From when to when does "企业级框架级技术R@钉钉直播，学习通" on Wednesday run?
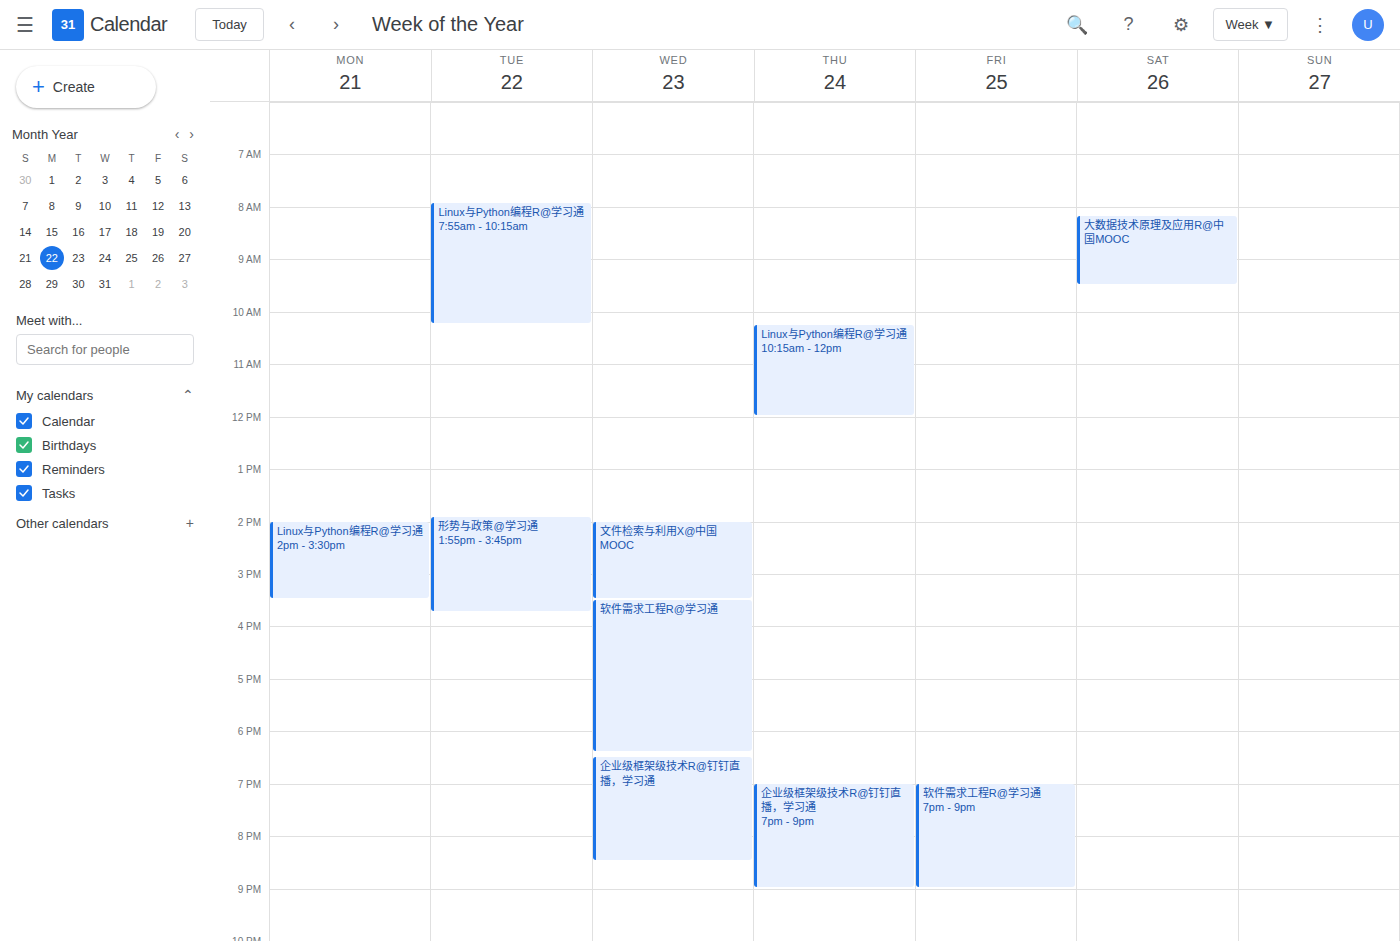
6:30 PM to 8:30 PM